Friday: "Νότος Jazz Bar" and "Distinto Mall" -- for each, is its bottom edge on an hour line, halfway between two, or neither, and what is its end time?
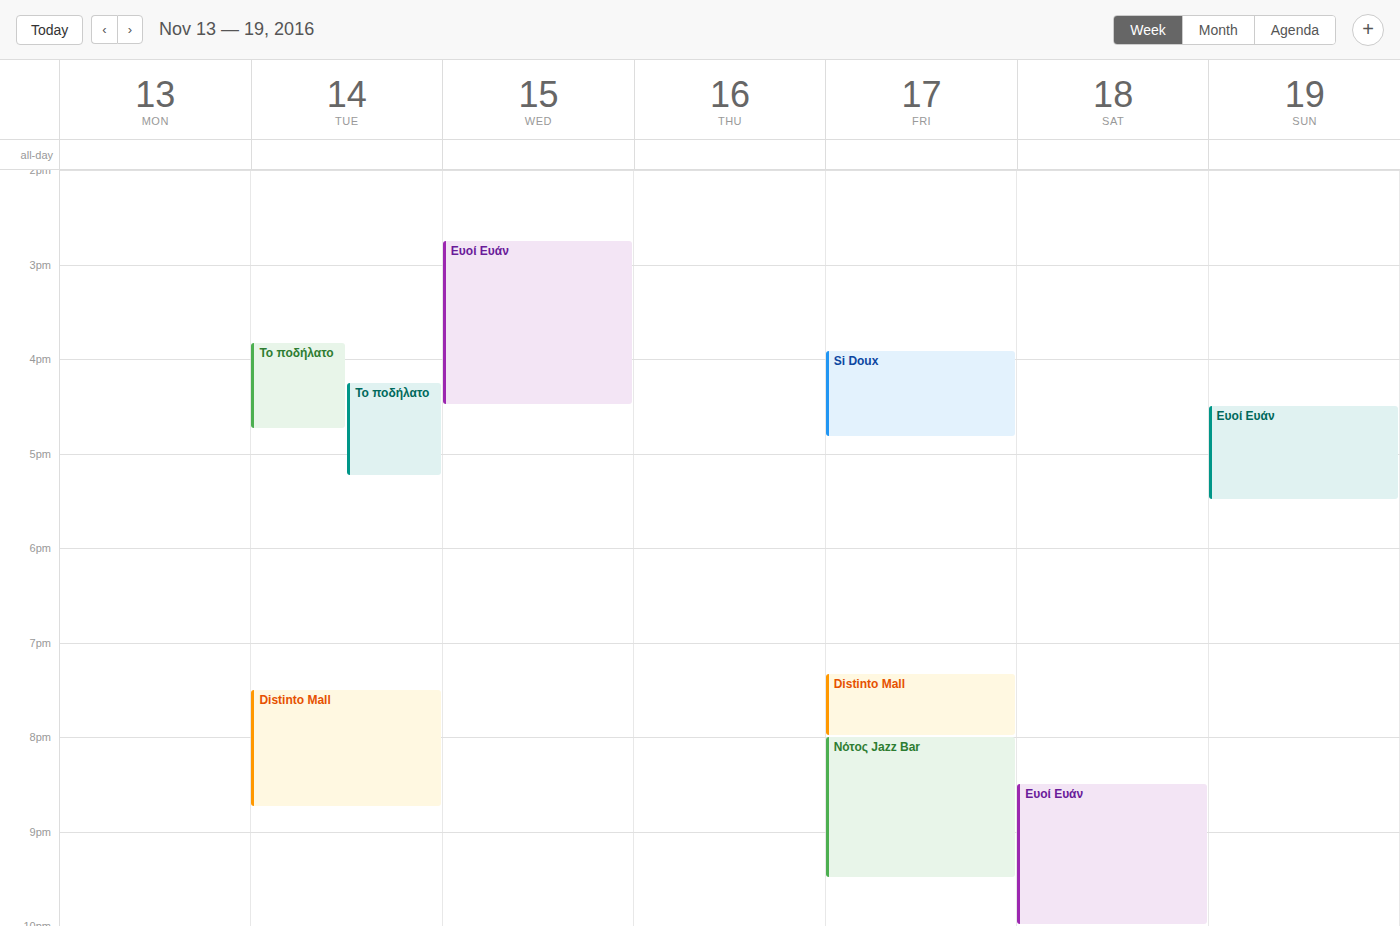
"Νότος Jazz Bar": 9:30 PM, halfway between the 9 PM and 10 PM lines. "Distinto Mall": 8:00 PM, exactly on the 8 PM line.